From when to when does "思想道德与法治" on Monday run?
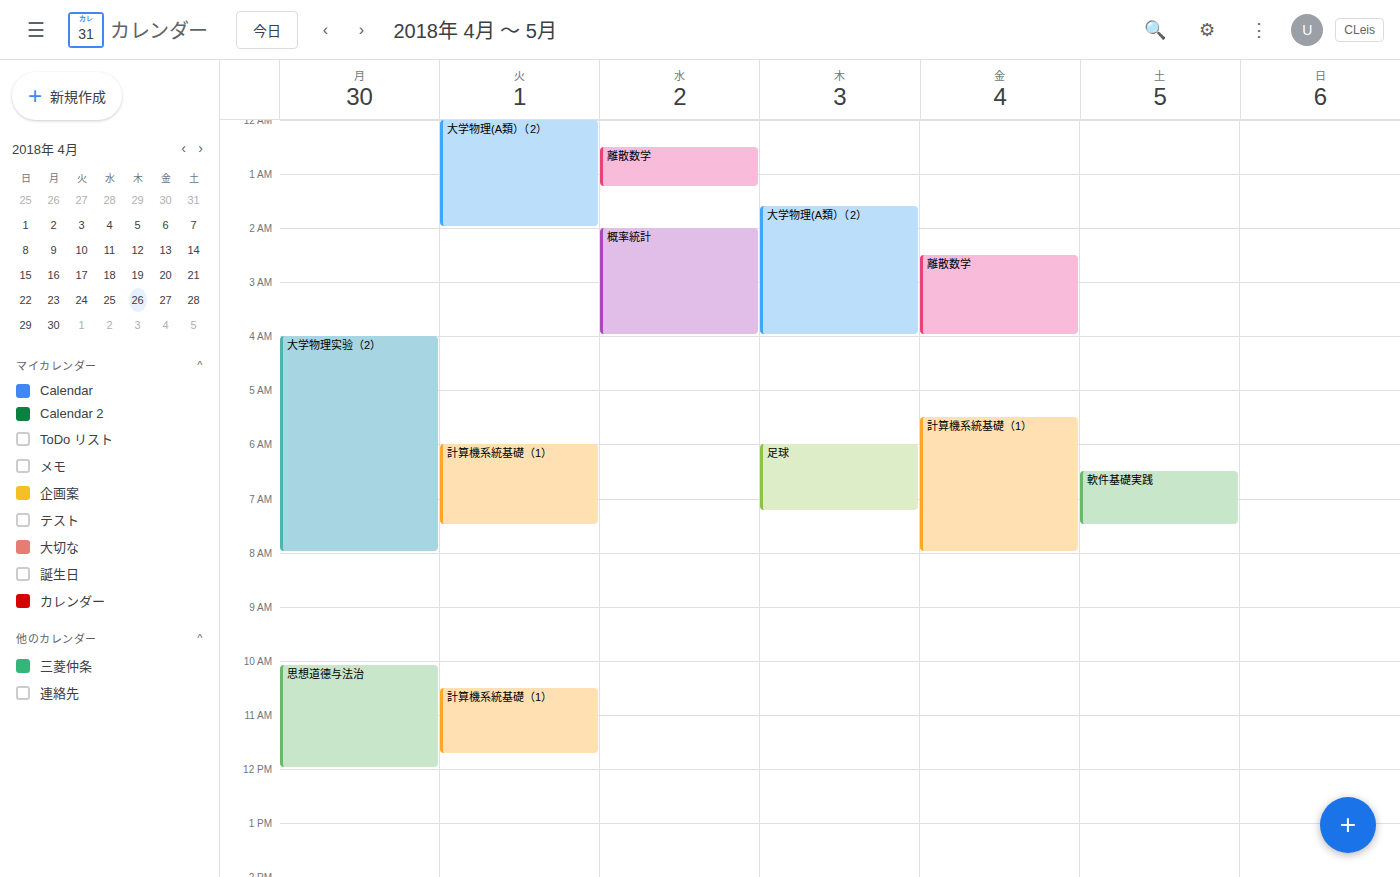
10:05 AM to 12:00 PM